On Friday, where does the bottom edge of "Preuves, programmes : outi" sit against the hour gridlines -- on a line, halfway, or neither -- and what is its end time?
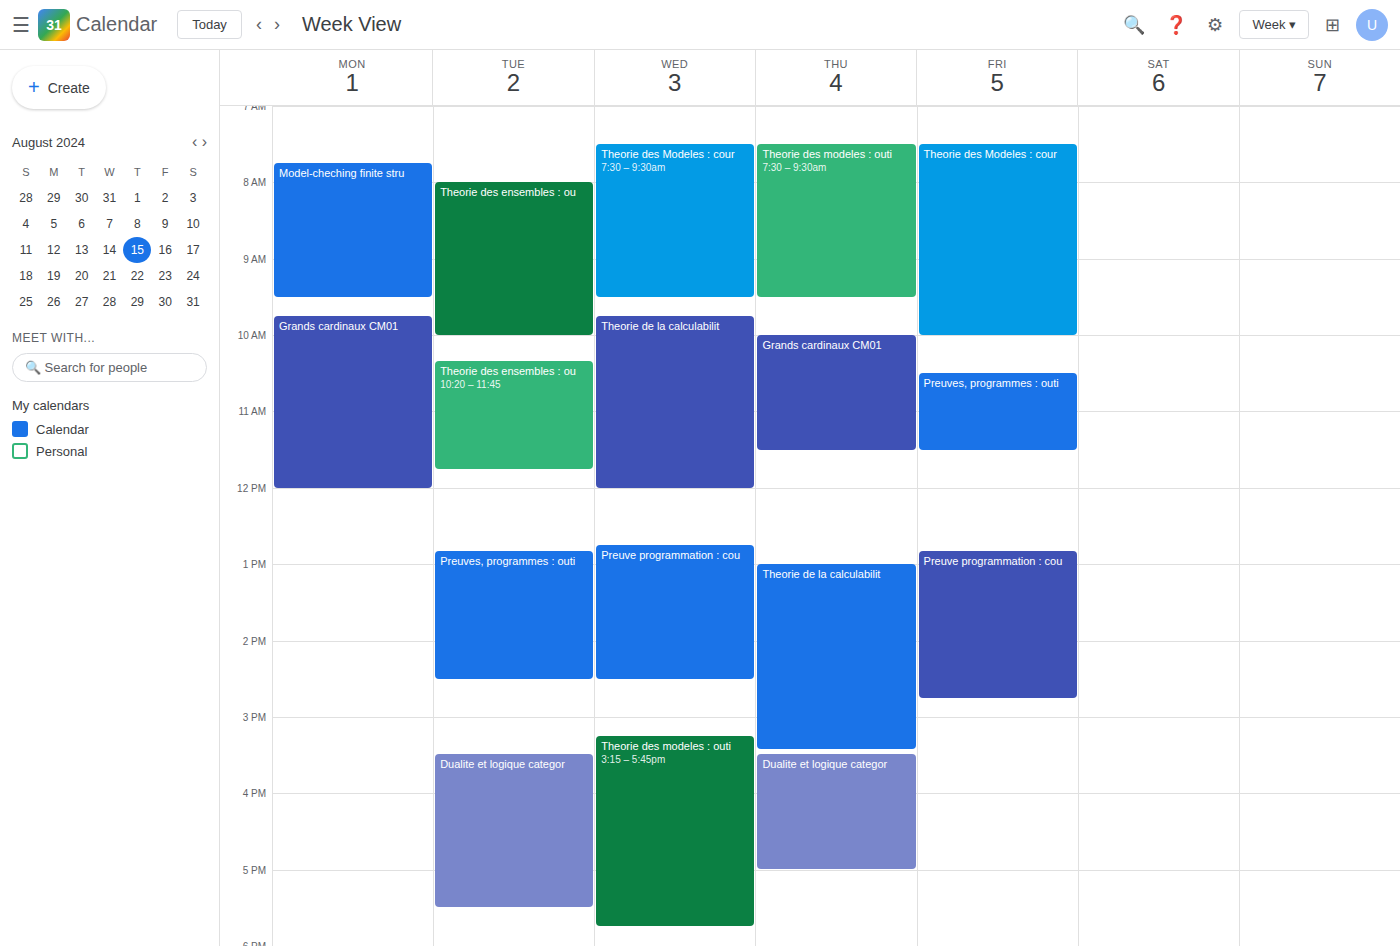
11:30 AM -- halfway between the 11 AM and 12 PM lines.